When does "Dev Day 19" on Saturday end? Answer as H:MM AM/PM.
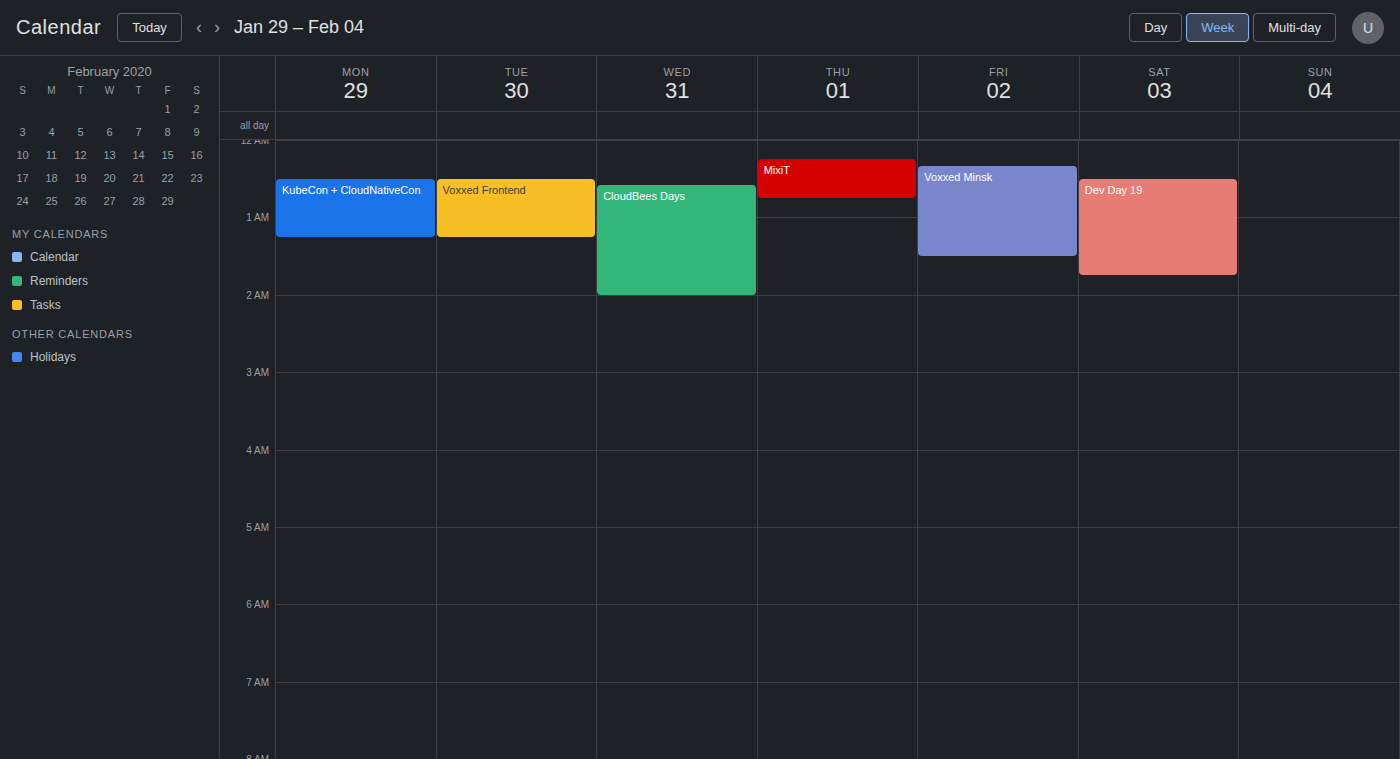
1:45 AM